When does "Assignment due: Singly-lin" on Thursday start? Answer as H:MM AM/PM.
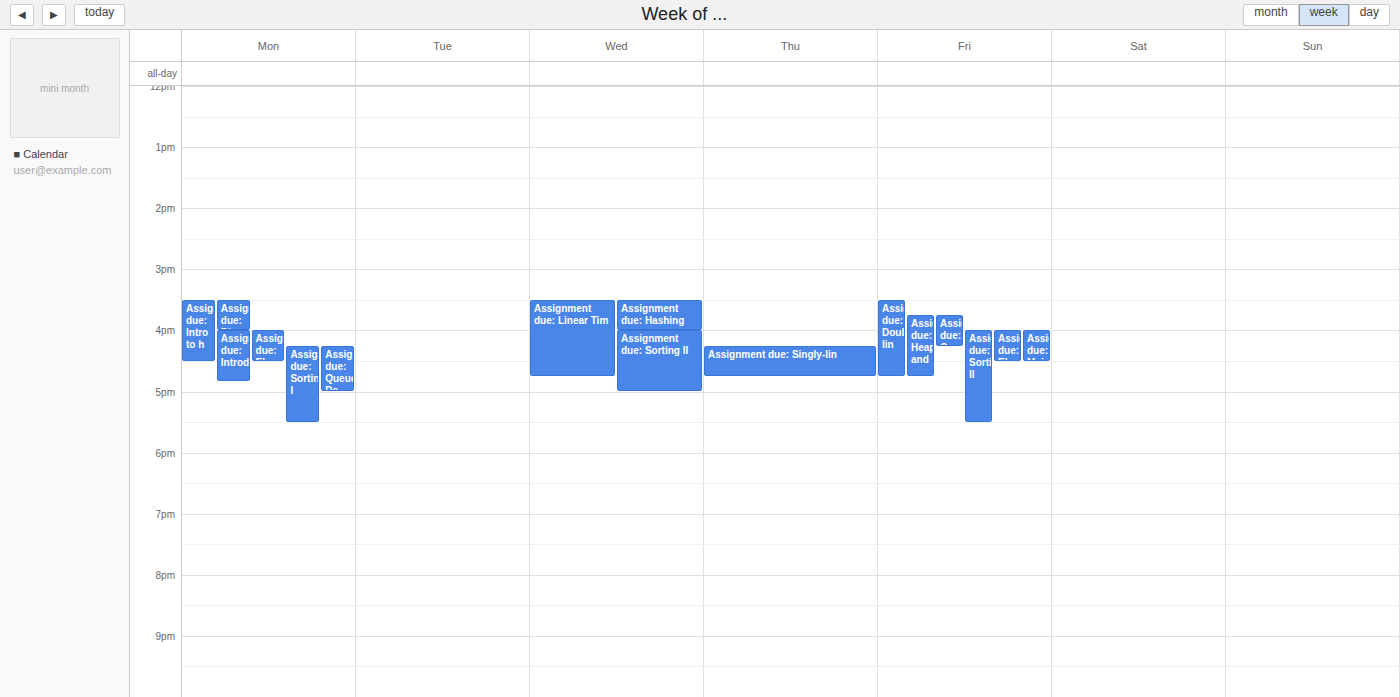
4:15 PM